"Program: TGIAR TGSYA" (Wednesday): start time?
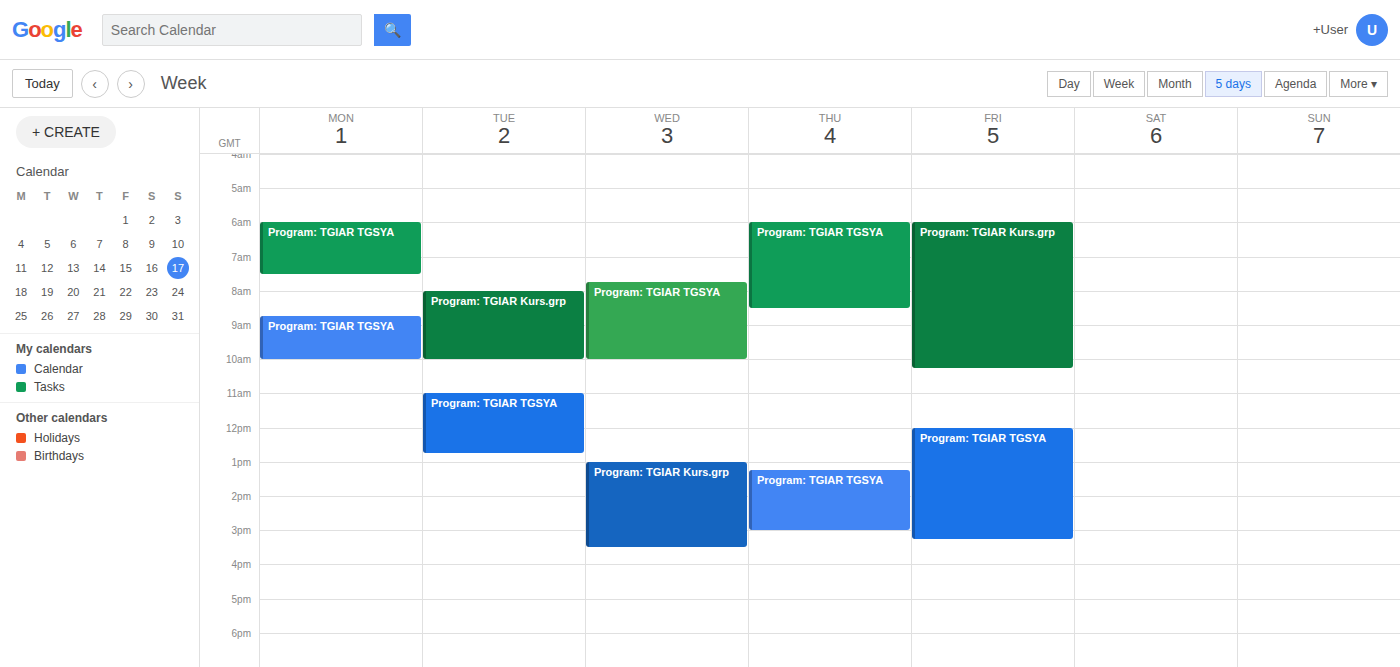
7:45 AM